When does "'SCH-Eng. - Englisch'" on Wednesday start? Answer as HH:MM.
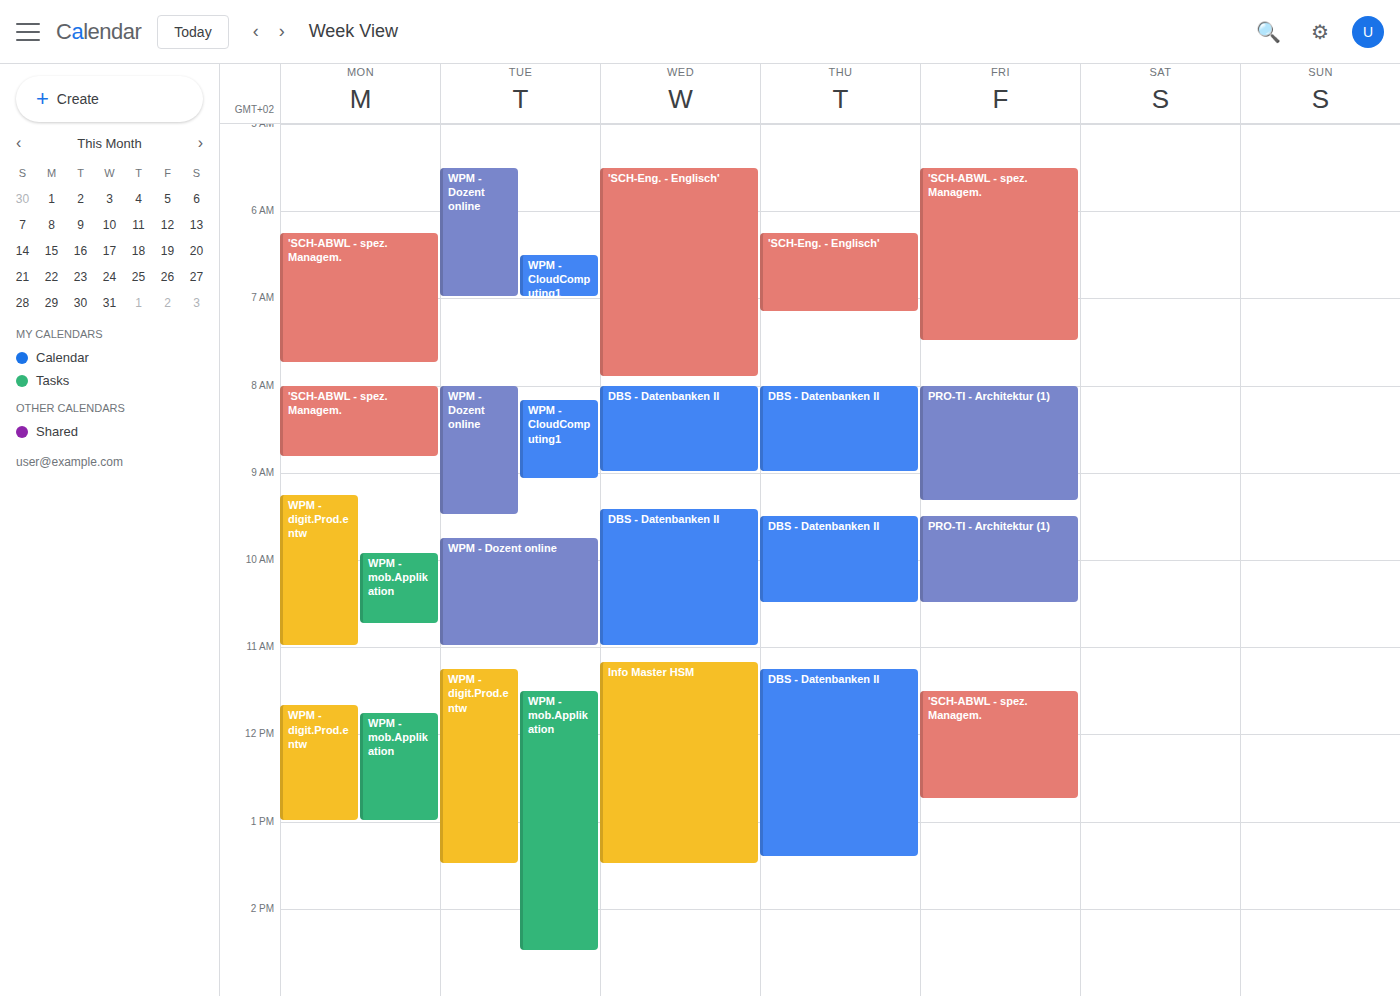
05:30